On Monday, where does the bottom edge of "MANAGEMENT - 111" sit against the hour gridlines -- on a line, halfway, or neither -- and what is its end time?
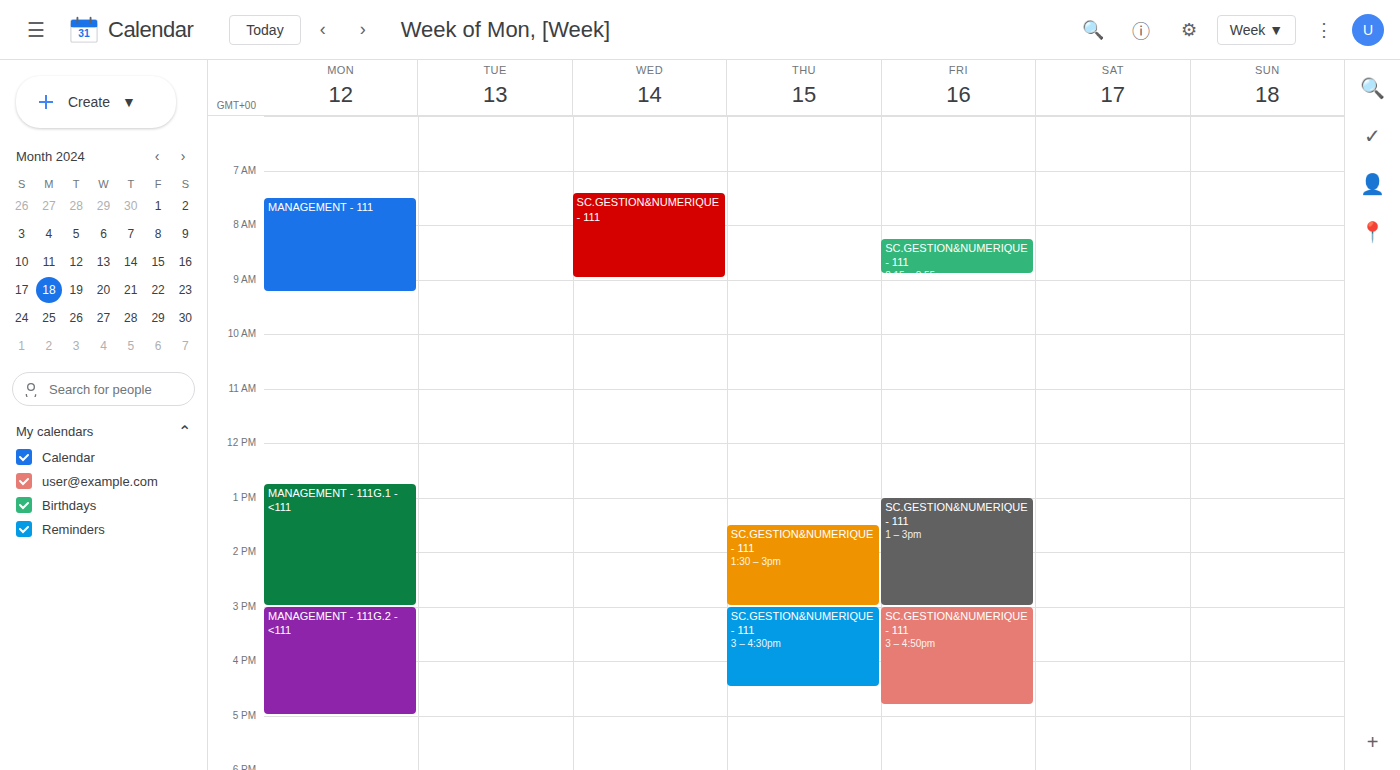
9:15 AM -- neither: a quarter of the way from the 9 AM line to the 10 AM line.